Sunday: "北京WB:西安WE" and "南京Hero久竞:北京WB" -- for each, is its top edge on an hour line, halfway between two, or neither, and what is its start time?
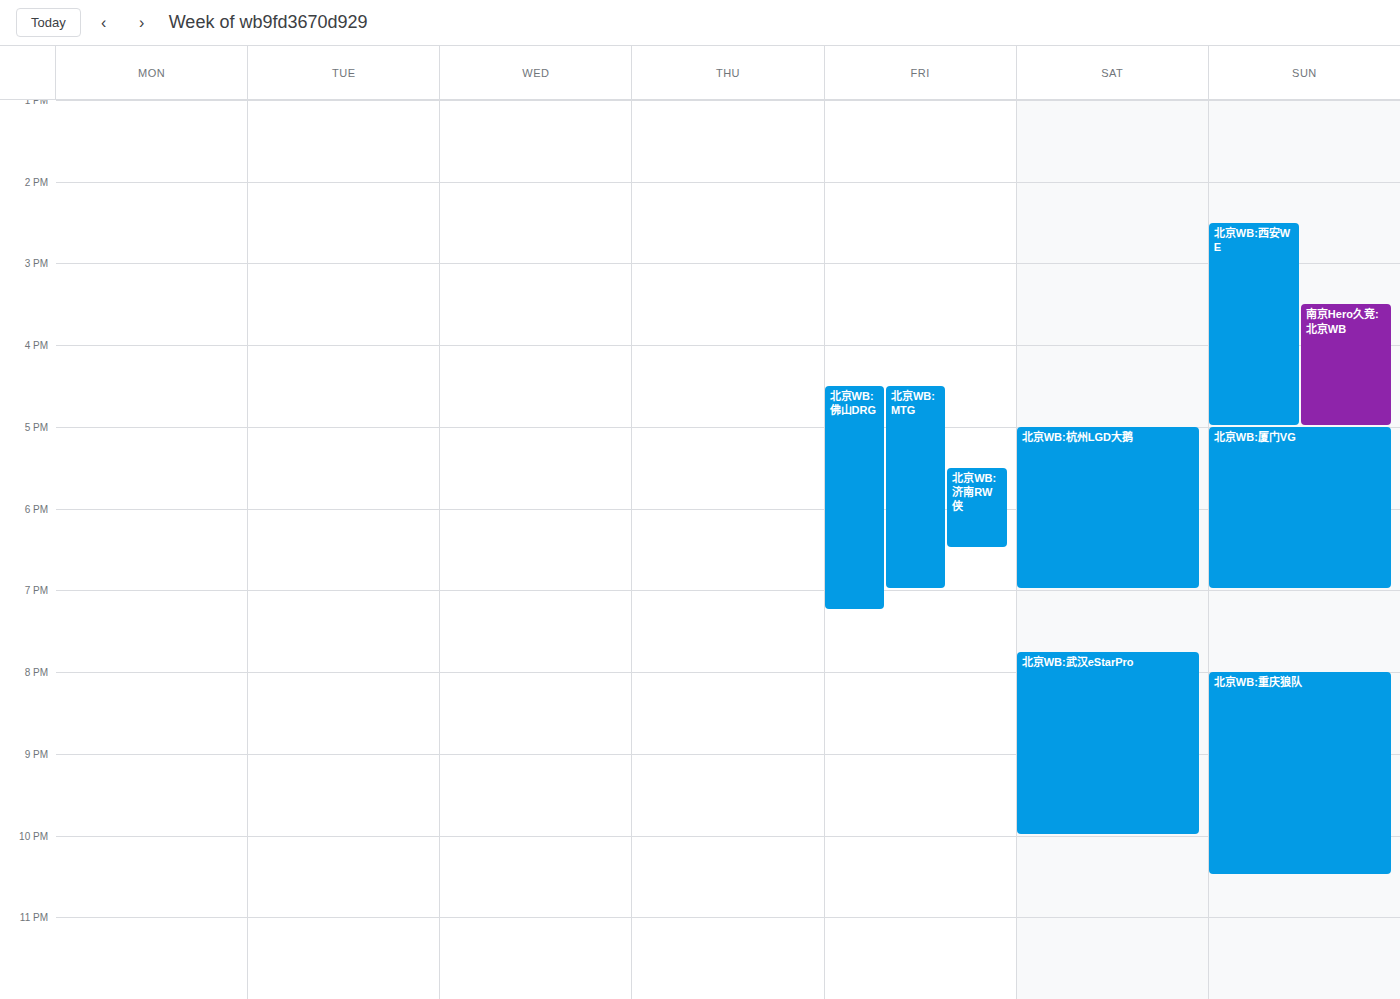
"北京WB:西安WE": 2:30 PM, halfway between the 2 PM and 3 PM lines. "南京Hero久竞:北京WB": 3:30 PM, halfway between the 3 PM and 4 PM lines.